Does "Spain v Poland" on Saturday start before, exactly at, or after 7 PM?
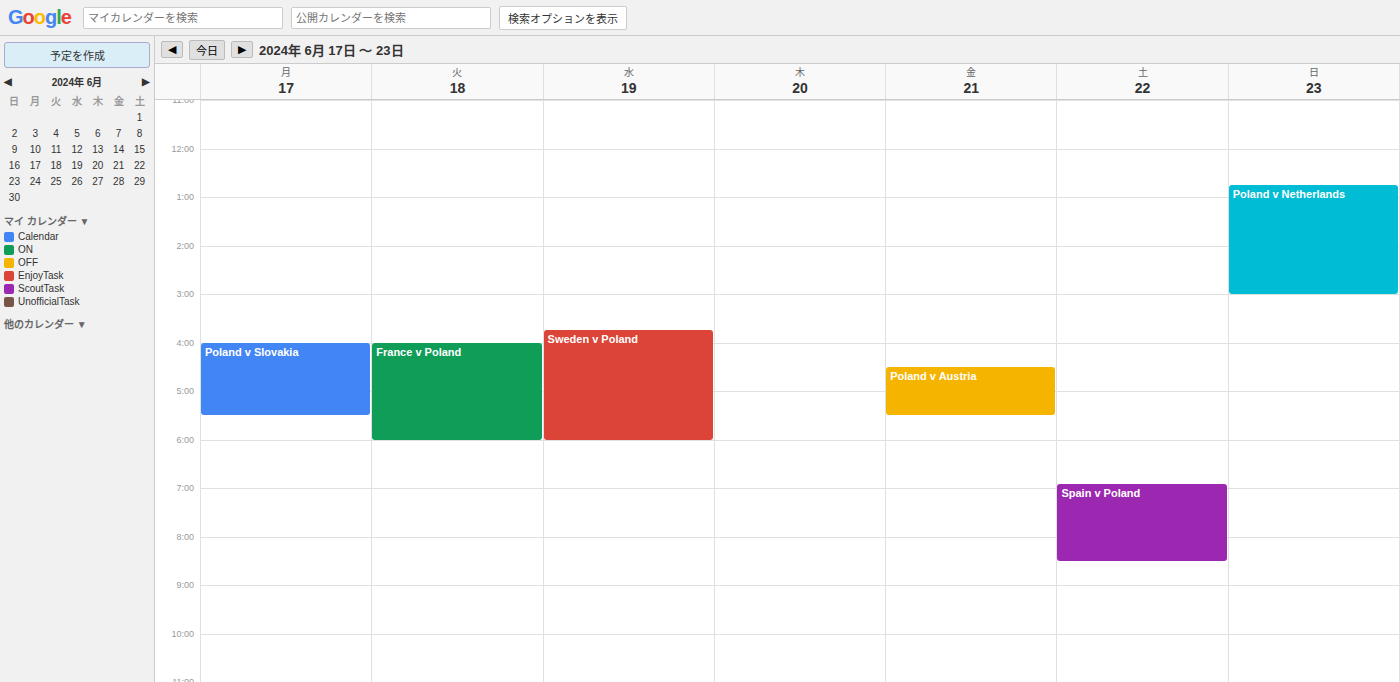
6:55 PM -- before 7 PM, 5 minutes above the 7 PM line.